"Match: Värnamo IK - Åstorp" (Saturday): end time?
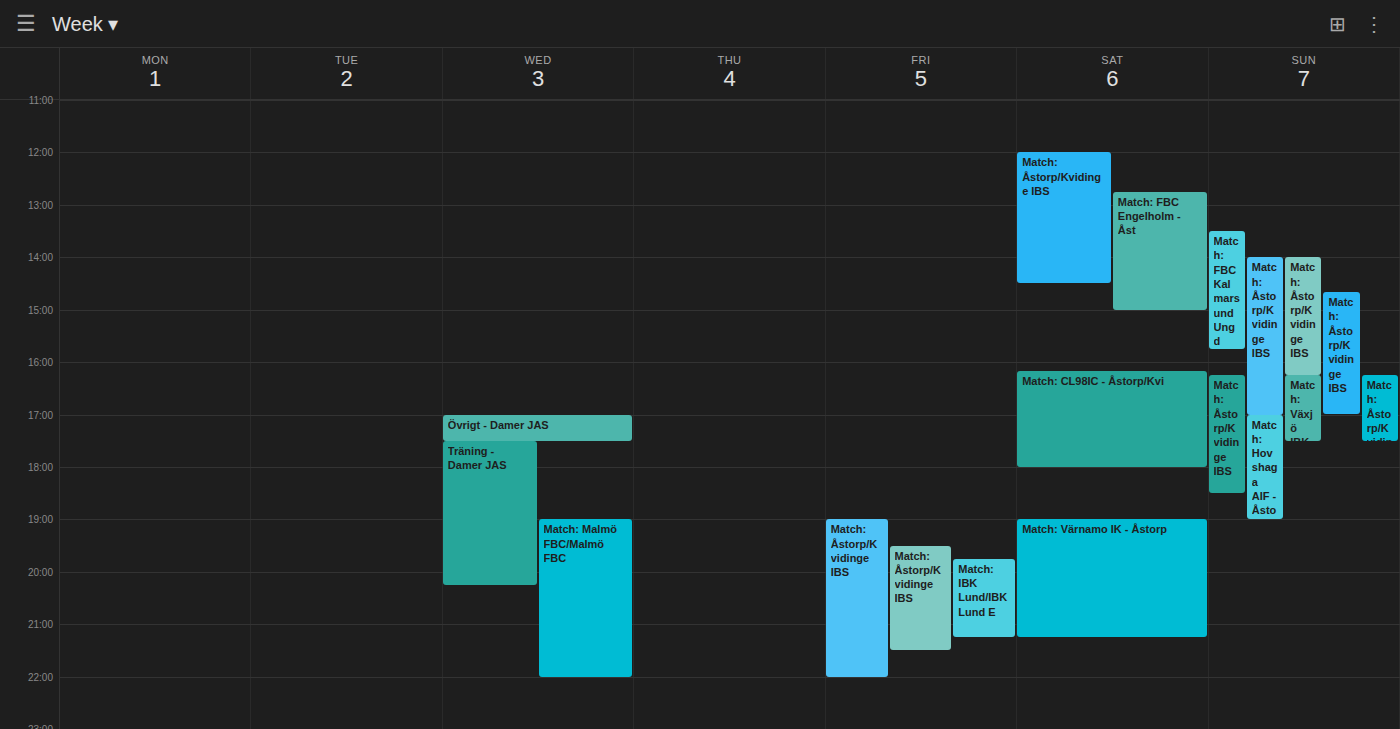
9:15 PM